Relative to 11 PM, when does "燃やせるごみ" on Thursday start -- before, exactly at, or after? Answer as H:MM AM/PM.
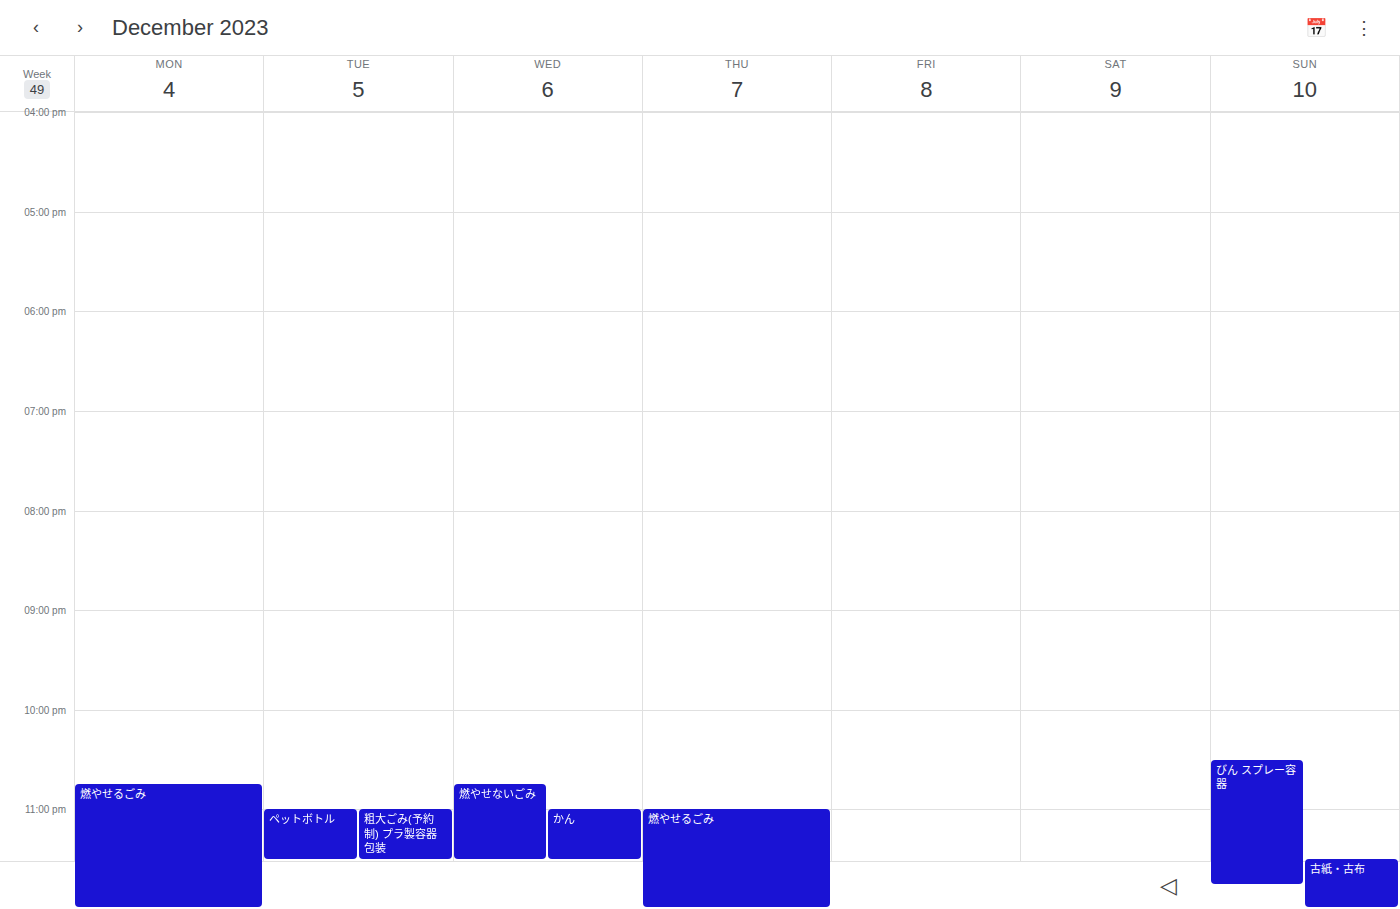
11:00 PM -- exactly at 11 PM, on the 11 PM line.